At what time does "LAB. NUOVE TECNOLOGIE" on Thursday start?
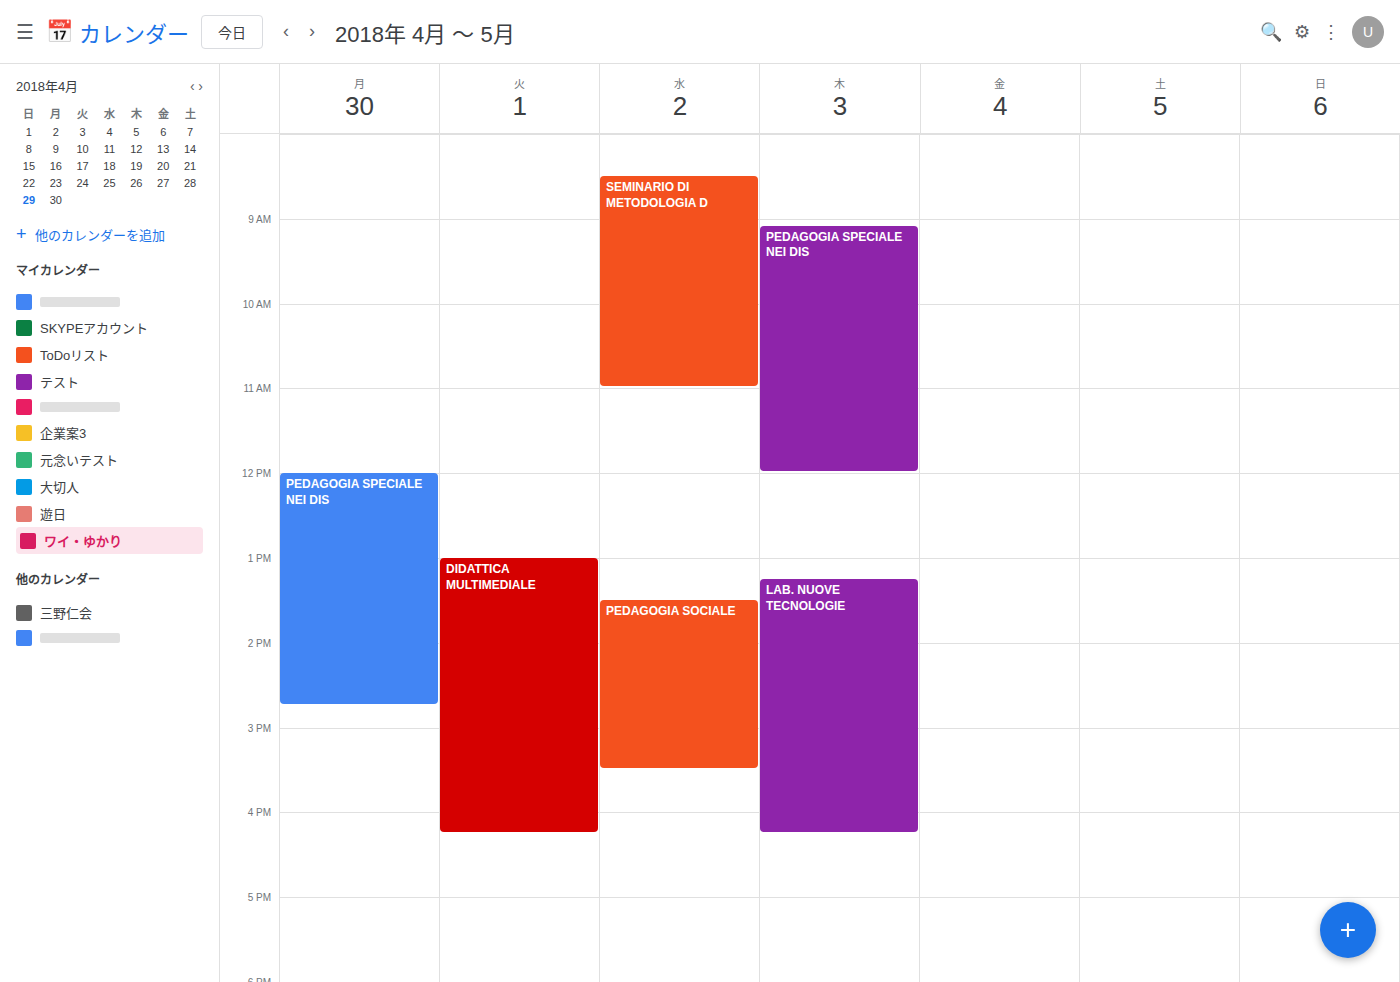
1:15 PM